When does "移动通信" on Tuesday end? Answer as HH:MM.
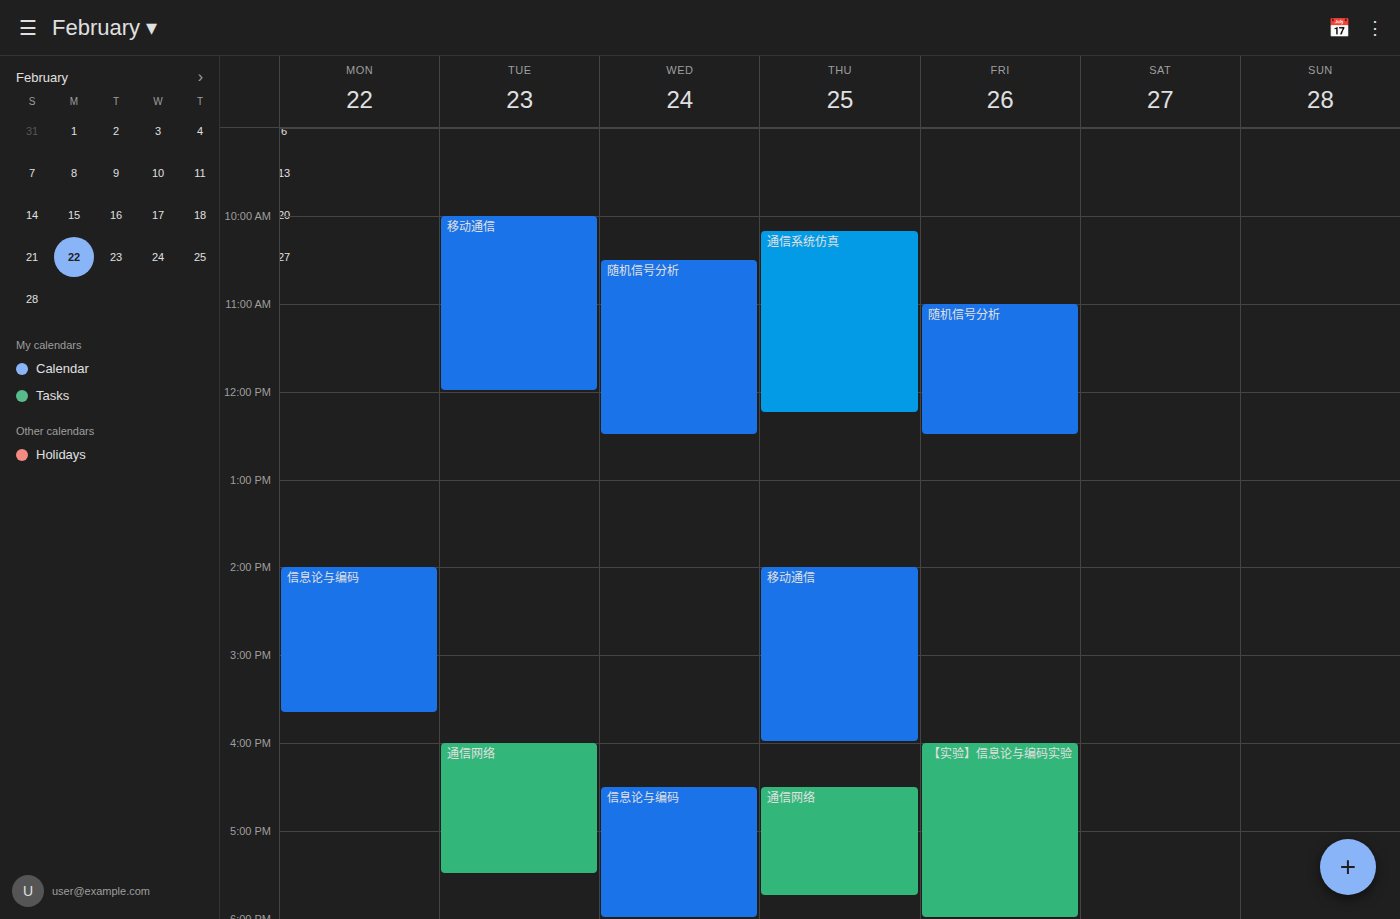
12:00